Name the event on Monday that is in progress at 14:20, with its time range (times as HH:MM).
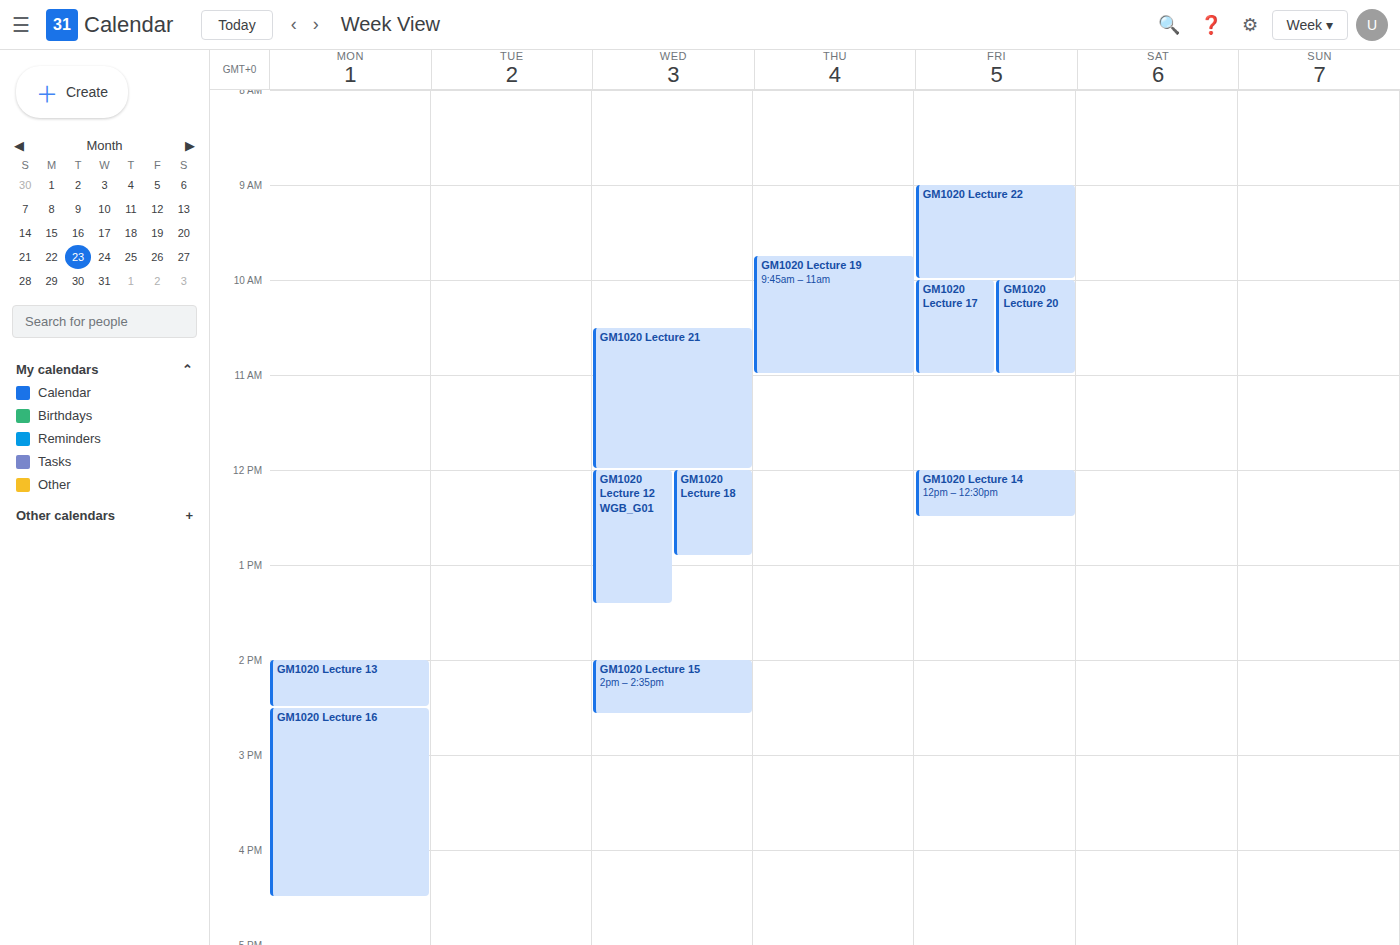
"GM1020 Lecture 13", 14:00 to 14:30